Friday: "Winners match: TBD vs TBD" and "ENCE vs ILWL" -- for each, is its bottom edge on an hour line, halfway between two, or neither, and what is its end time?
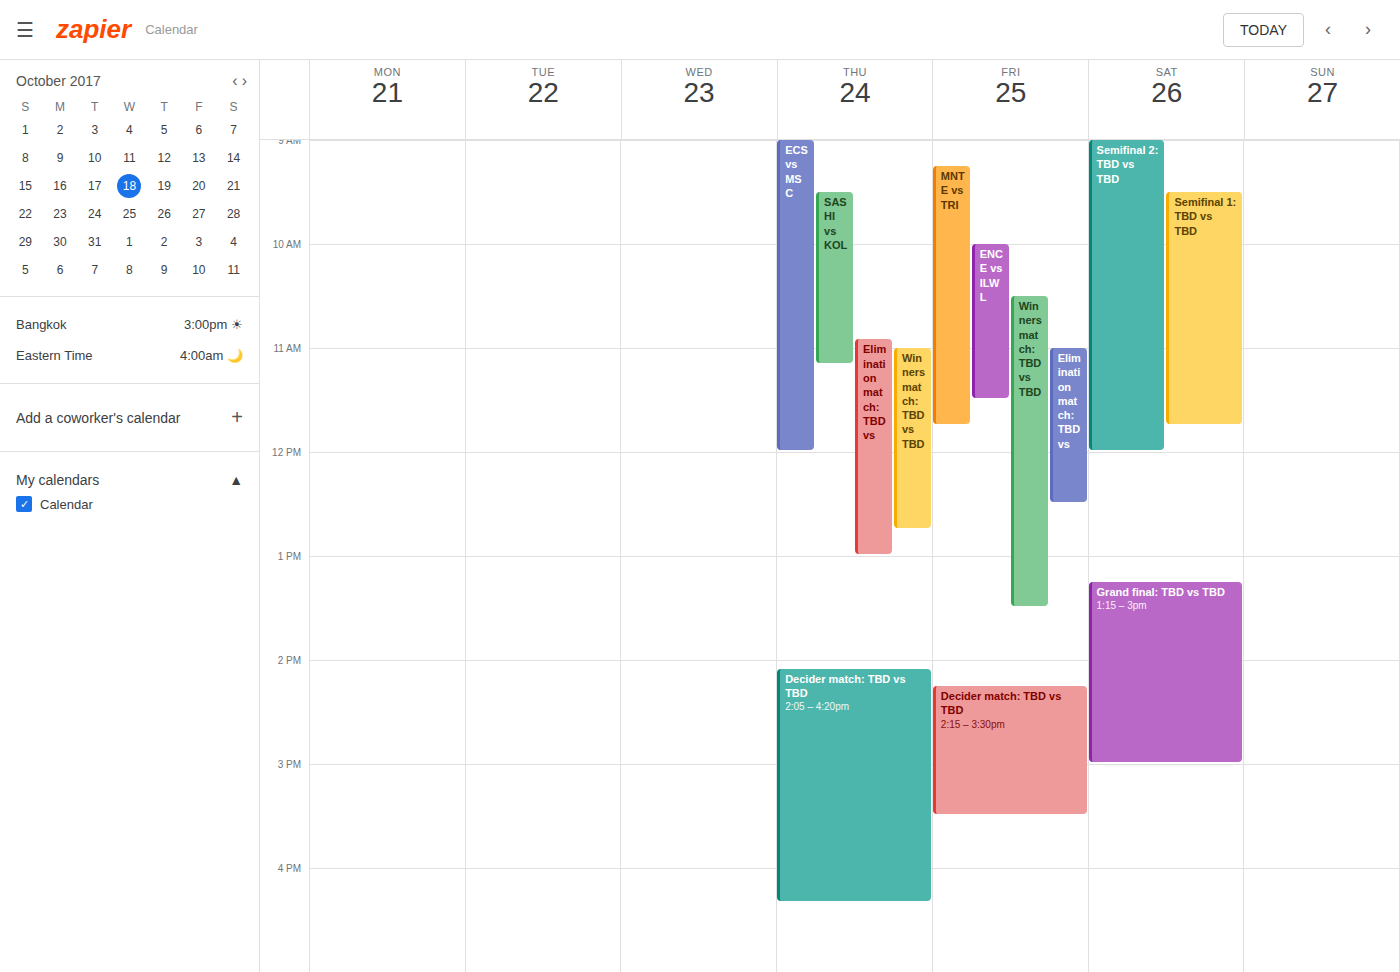
"Winners match: TBD vs TBD": 1:30 PM, halfway between the 1 PM and 2 PM lines. "ENCE vs ILWL": 11:30 AM, halfway between the 11 AM and 12 PM lines.